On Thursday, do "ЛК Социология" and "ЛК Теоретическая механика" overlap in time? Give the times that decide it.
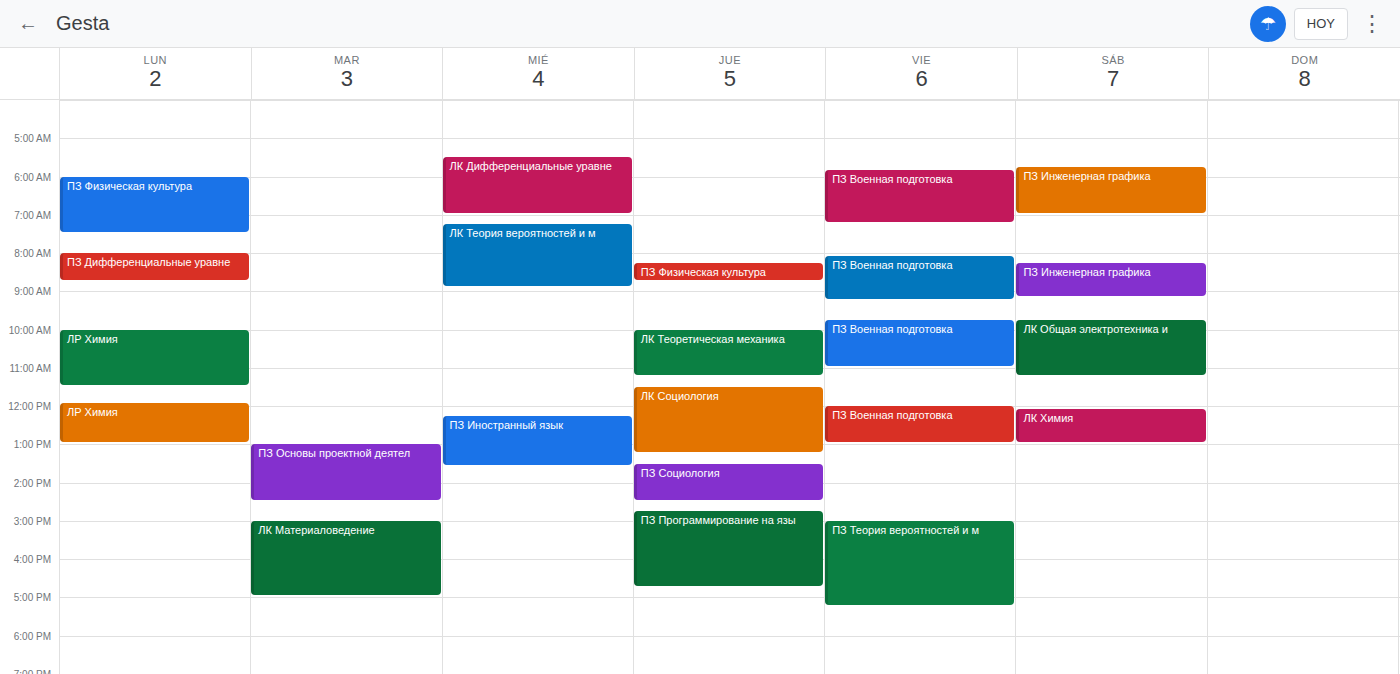
"ЛК Теоретическая механика" ends at 11:15 AM and "ЛК Социология" starts at 11:30 AM -- no overlap.